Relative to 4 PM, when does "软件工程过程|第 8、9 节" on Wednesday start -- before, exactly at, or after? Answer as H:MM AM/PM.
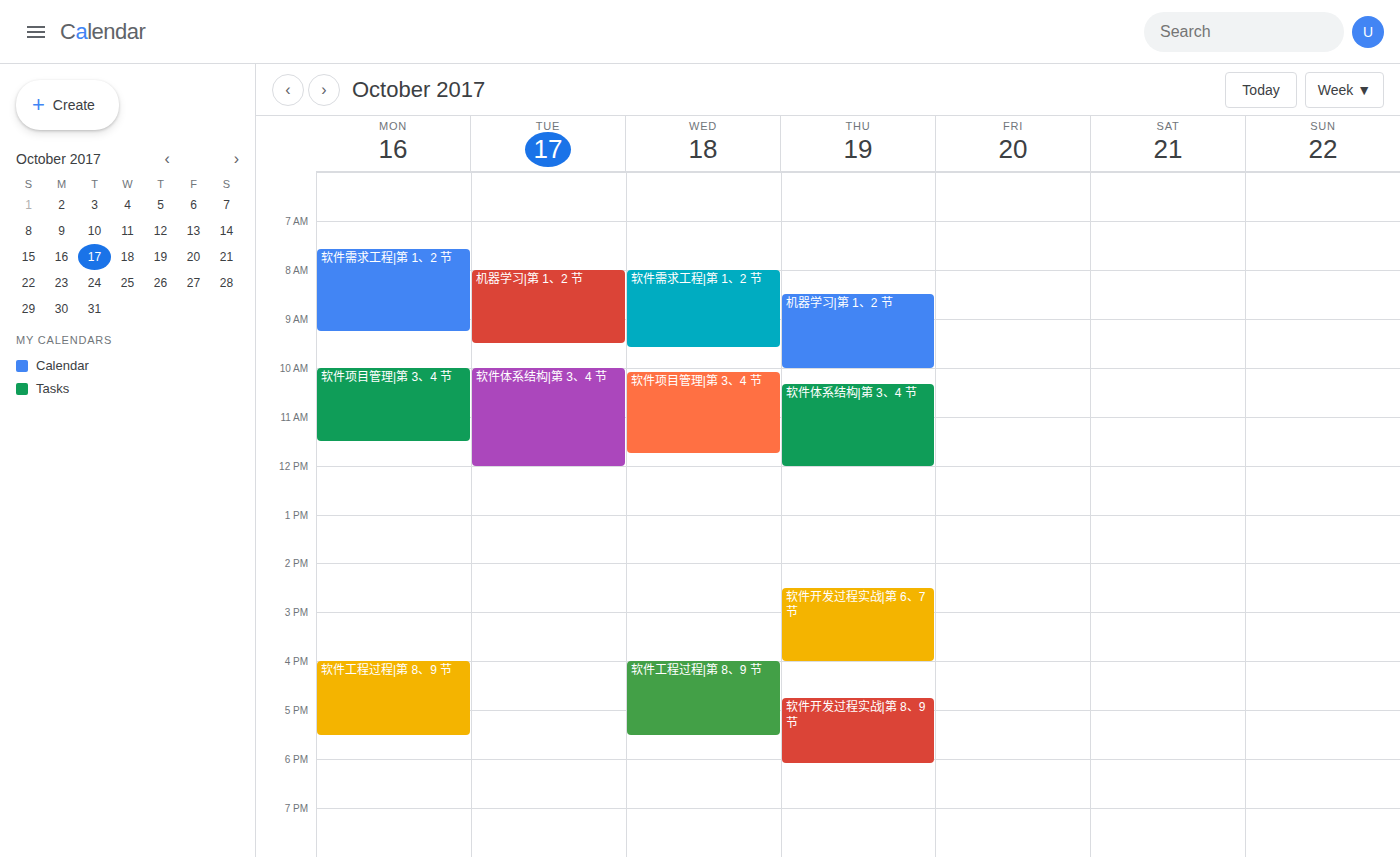
4:00 PM -- exactly at 4 PM, on the 4 PM line.